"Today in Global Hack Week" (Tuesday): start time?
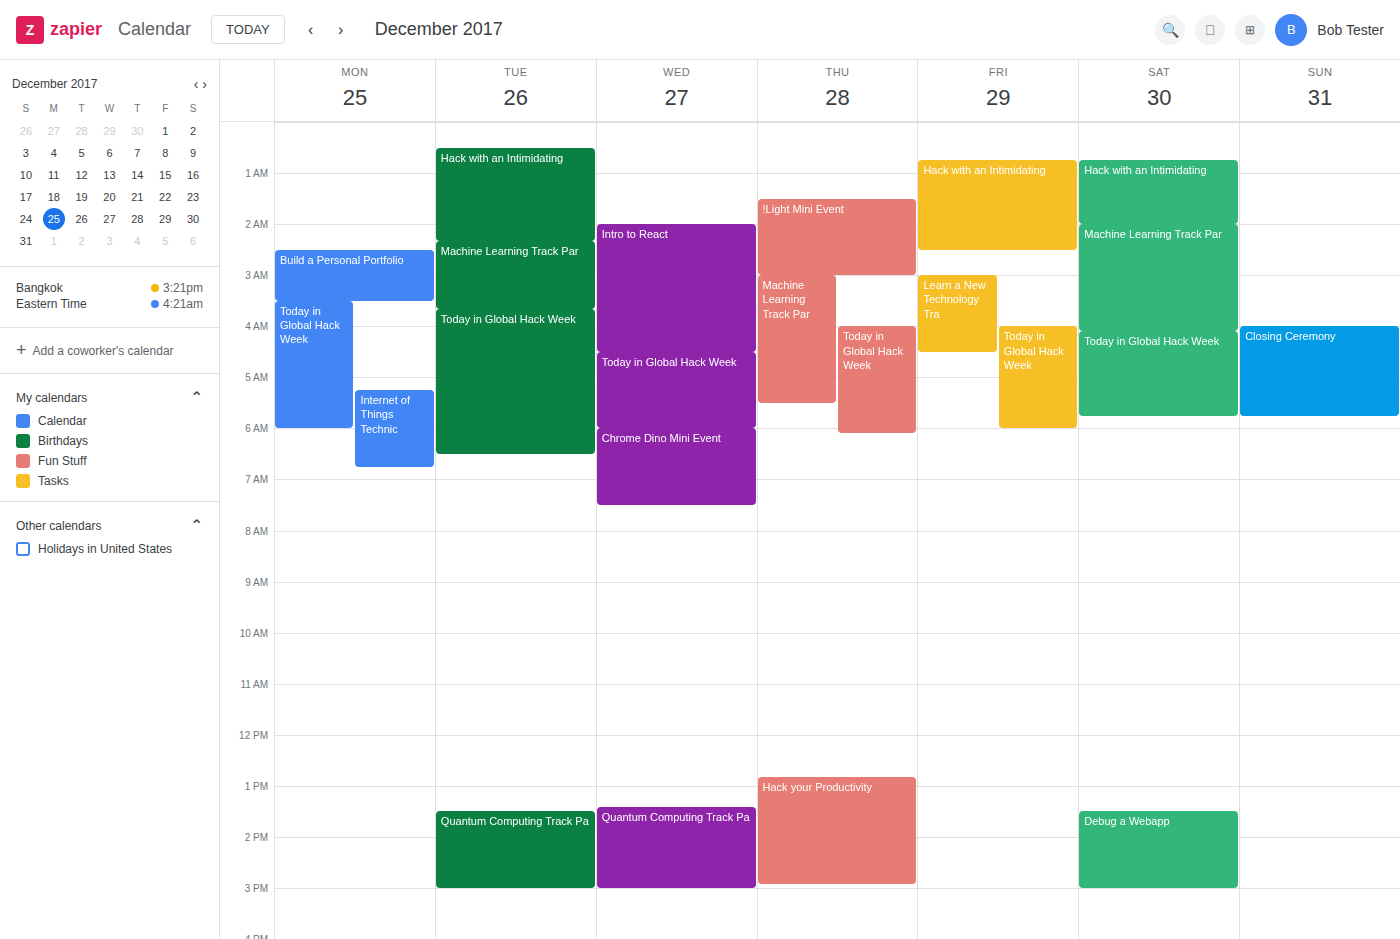
3:40 AM